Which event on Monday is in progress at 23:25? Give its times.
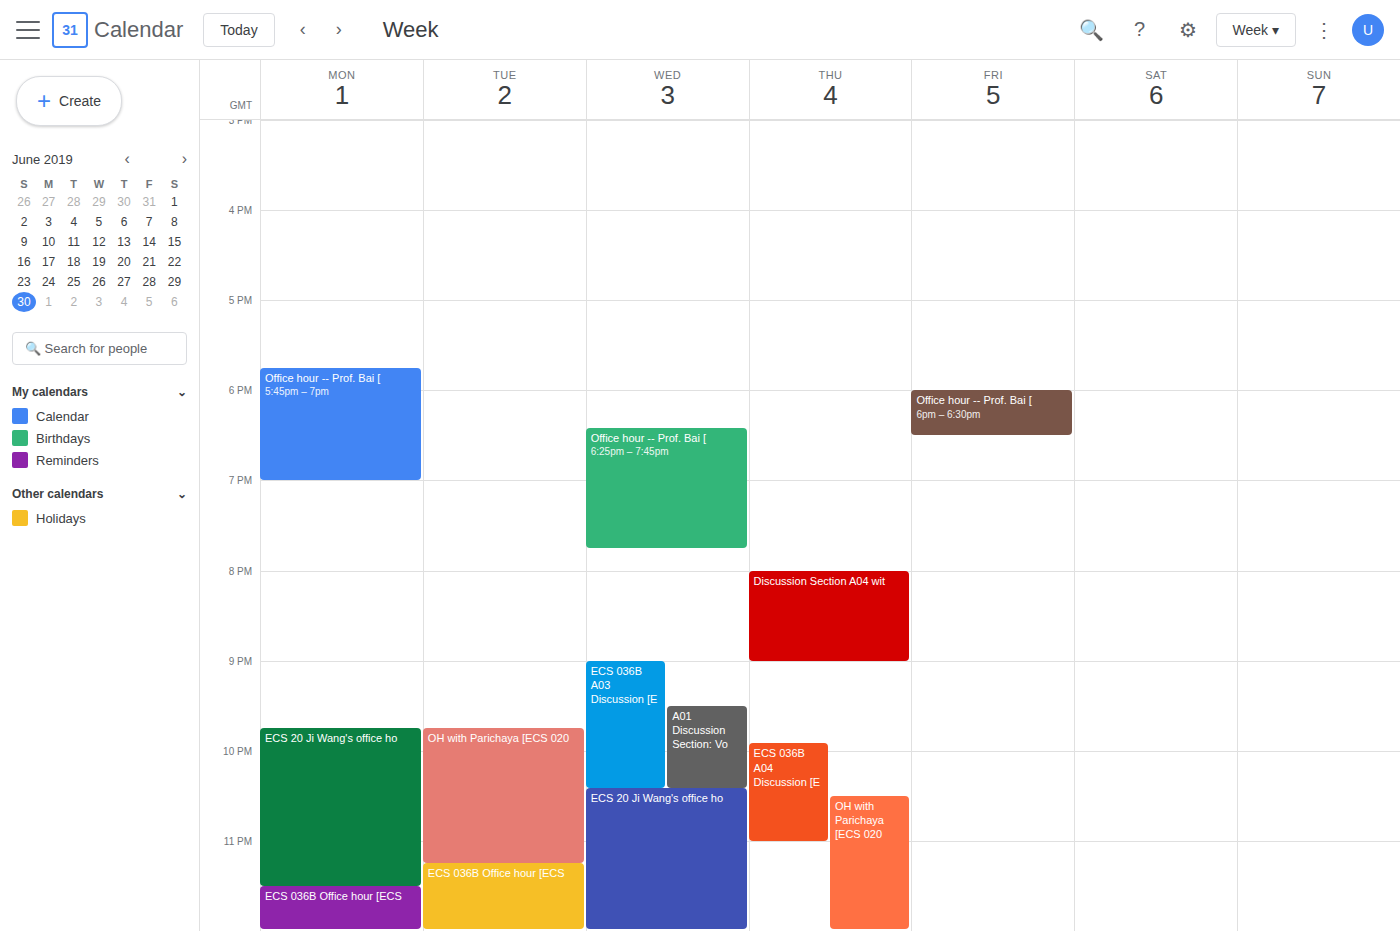
"ECS 20 Ji Wang's office ho", 21:45 to 23:30